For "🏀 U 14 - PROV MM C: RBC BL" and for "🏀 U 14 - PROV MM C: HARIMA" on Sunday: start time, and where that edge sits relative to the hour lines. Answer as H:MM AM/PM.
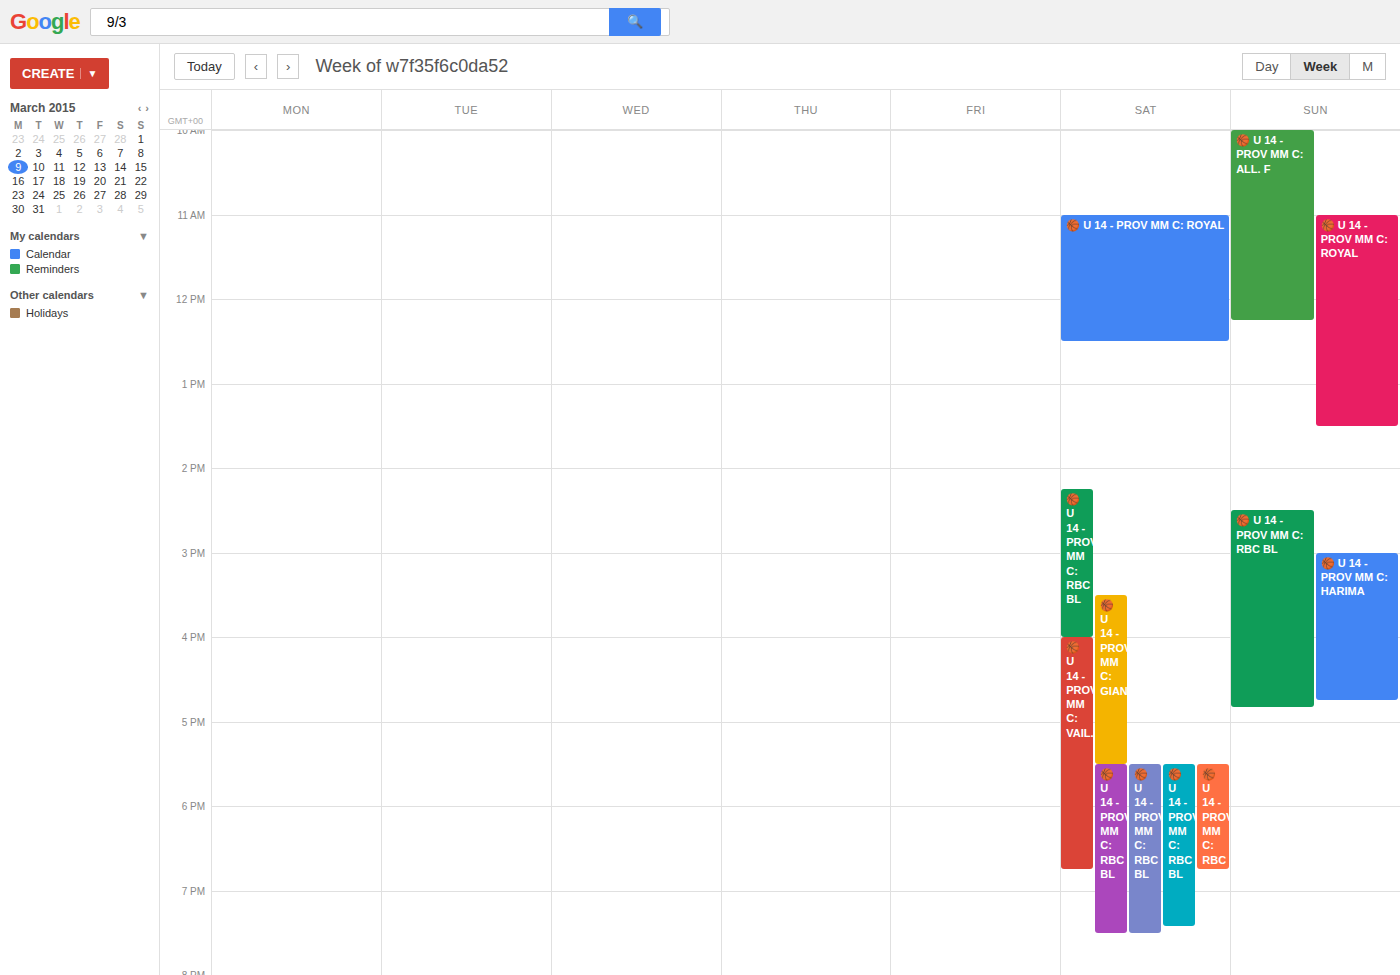
"🏀 U 14 - PROV MM C: RBC BL": 2:30 PM, halfway between the 2 PM and 3 PM lines. "🏀 U 14 - PROV MM C: HARIMA": 3:00 PM, exactly on the 3 PM line.